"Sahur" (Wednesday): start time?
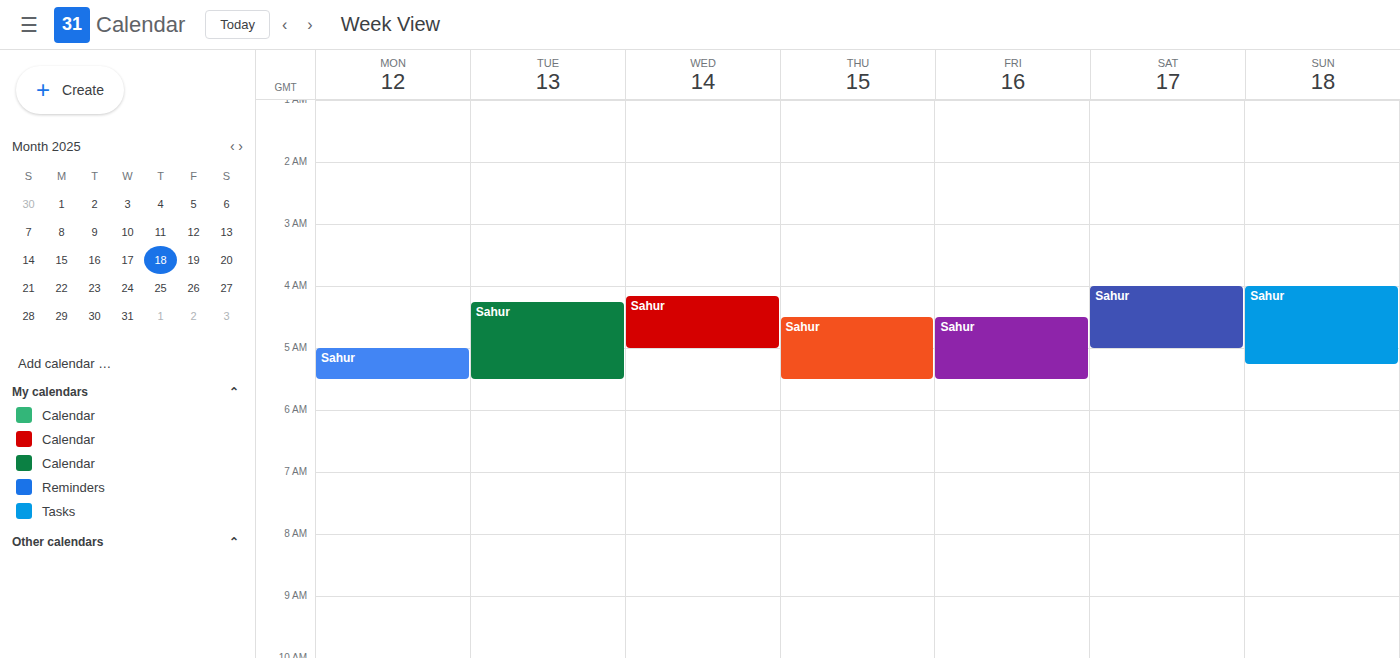
4:10 AM